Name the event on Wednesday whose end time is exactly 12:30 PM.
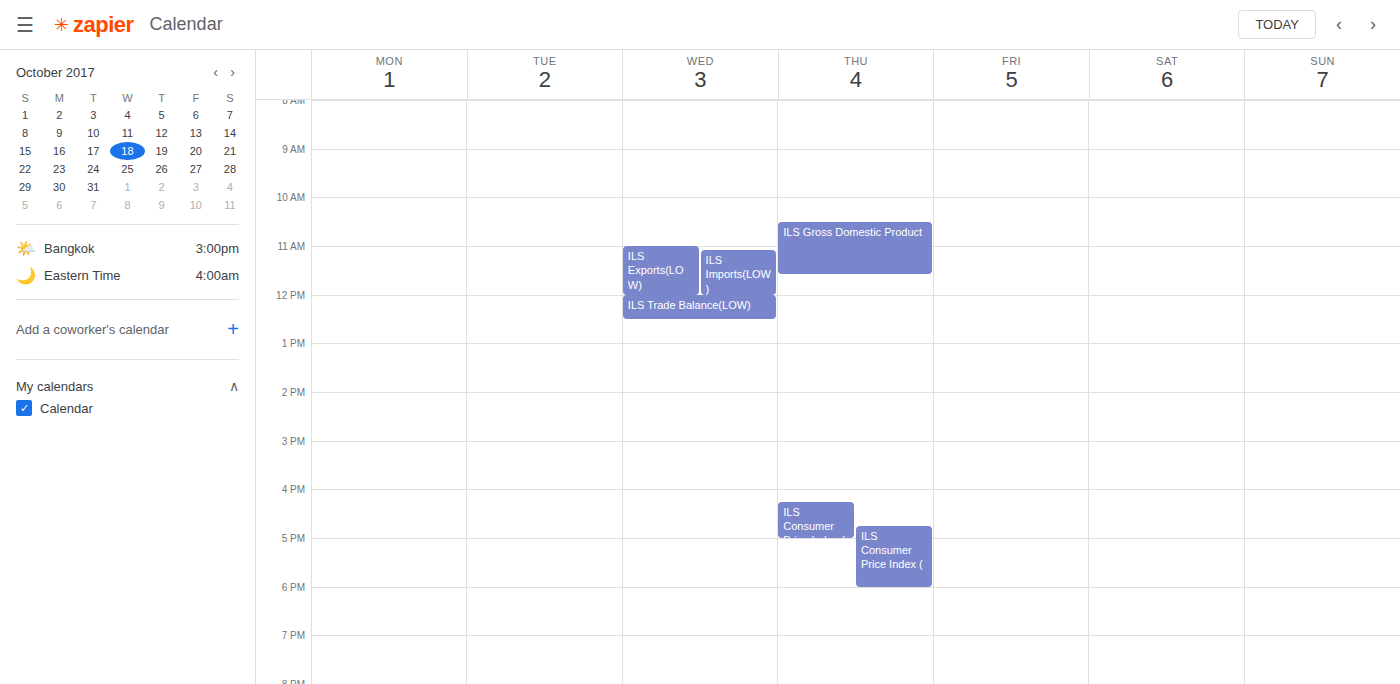
"ILS Trade Balance(LOW)"